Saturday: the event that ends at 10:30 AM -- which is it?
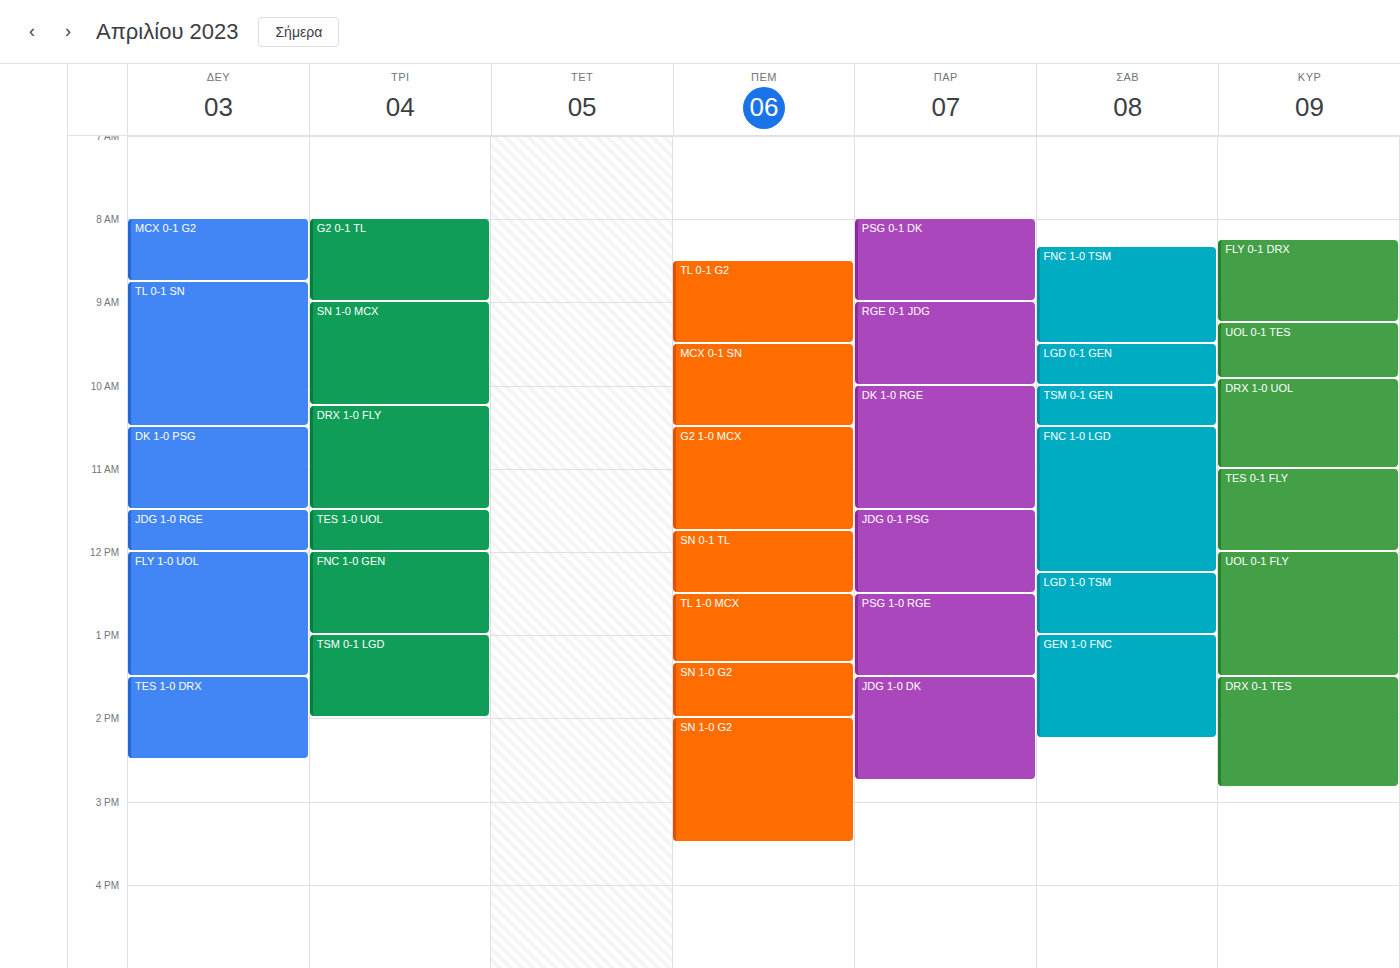
"TSM 0-1 GEN"